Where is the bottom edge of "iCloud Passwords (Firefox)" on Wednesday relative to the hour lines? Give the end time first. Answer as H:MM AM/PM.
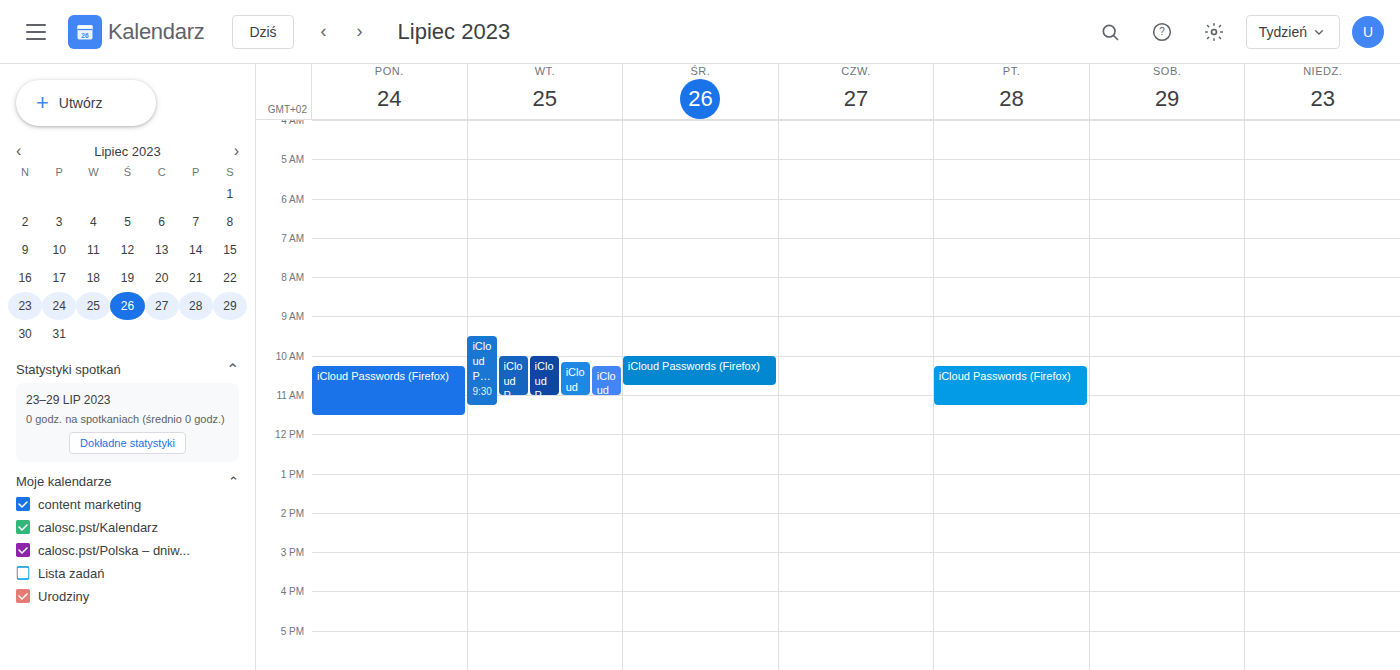
10:45 AM -- neither: three quarters of the way from the 10 AM line to the 11 AM line.